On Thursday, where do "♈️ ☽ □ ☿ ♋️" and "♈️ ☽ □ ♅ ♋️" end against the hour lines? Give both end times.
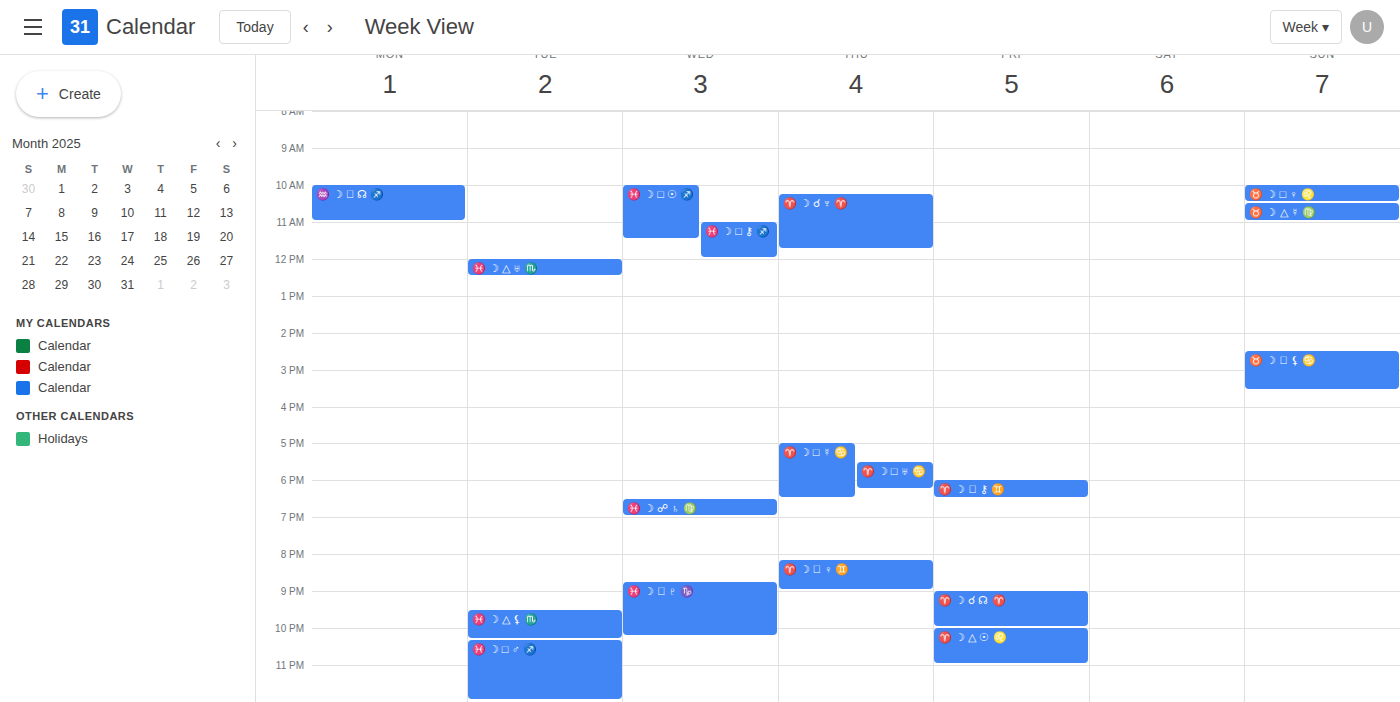
"♈️ ☽ □ ☿ ♋️": 6:30 PM, halfway between the 6 PM and 7 PM lines. "♈️ ☽ □ ♅ ♋️": 6:15 PM, neither: a quarter of the way from the 6 PM line to the 7 PM line.